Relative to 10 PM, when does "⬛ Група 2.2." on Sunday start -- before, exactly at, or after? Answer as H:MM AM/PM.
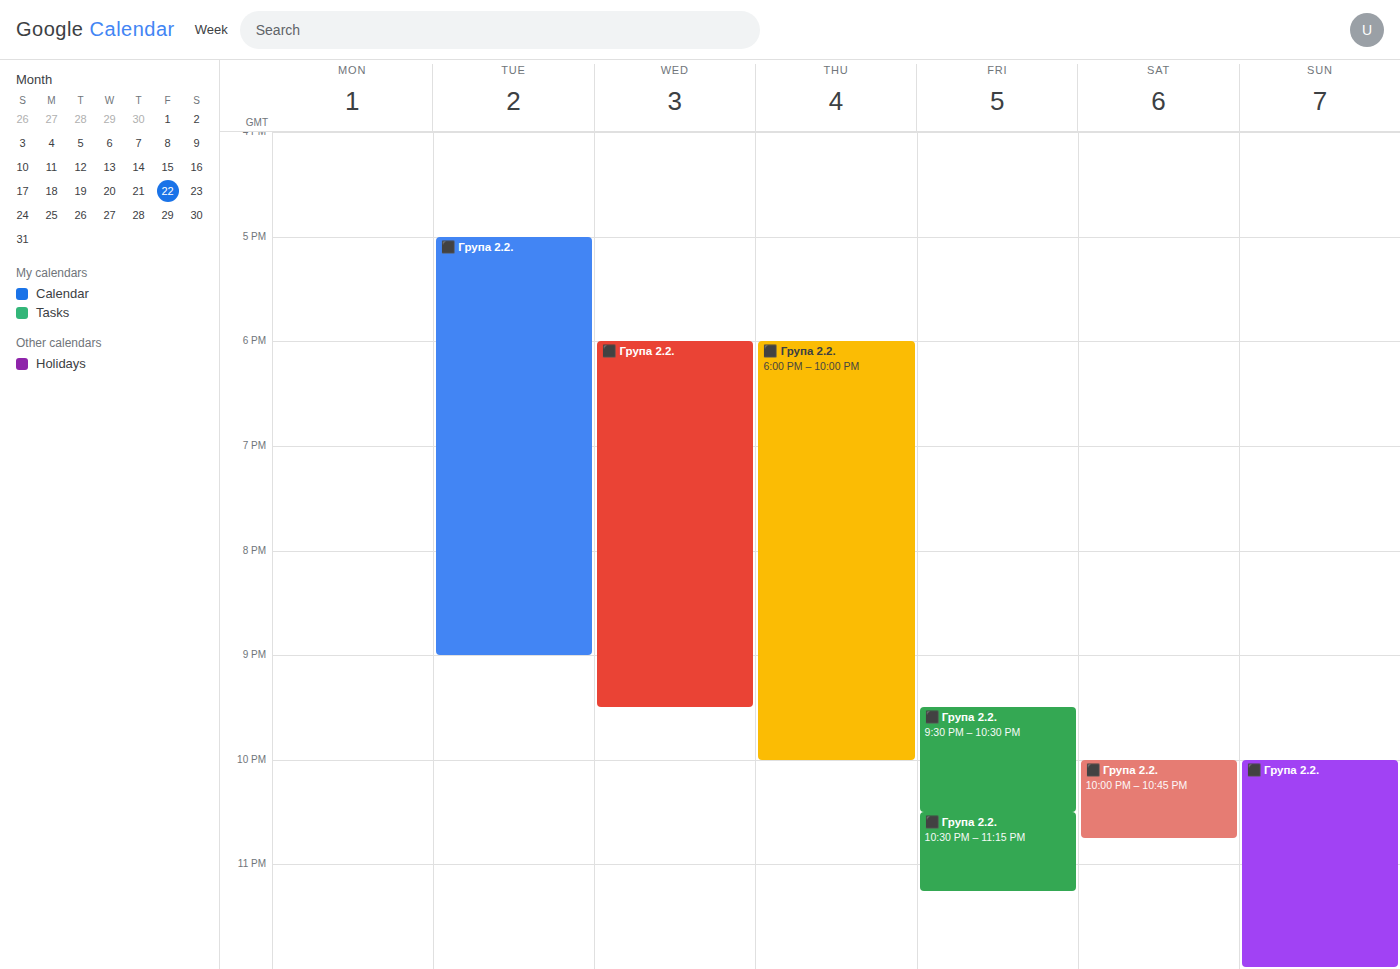
10:00 PM -- exactly at 10 PM, on the 10 PM line.